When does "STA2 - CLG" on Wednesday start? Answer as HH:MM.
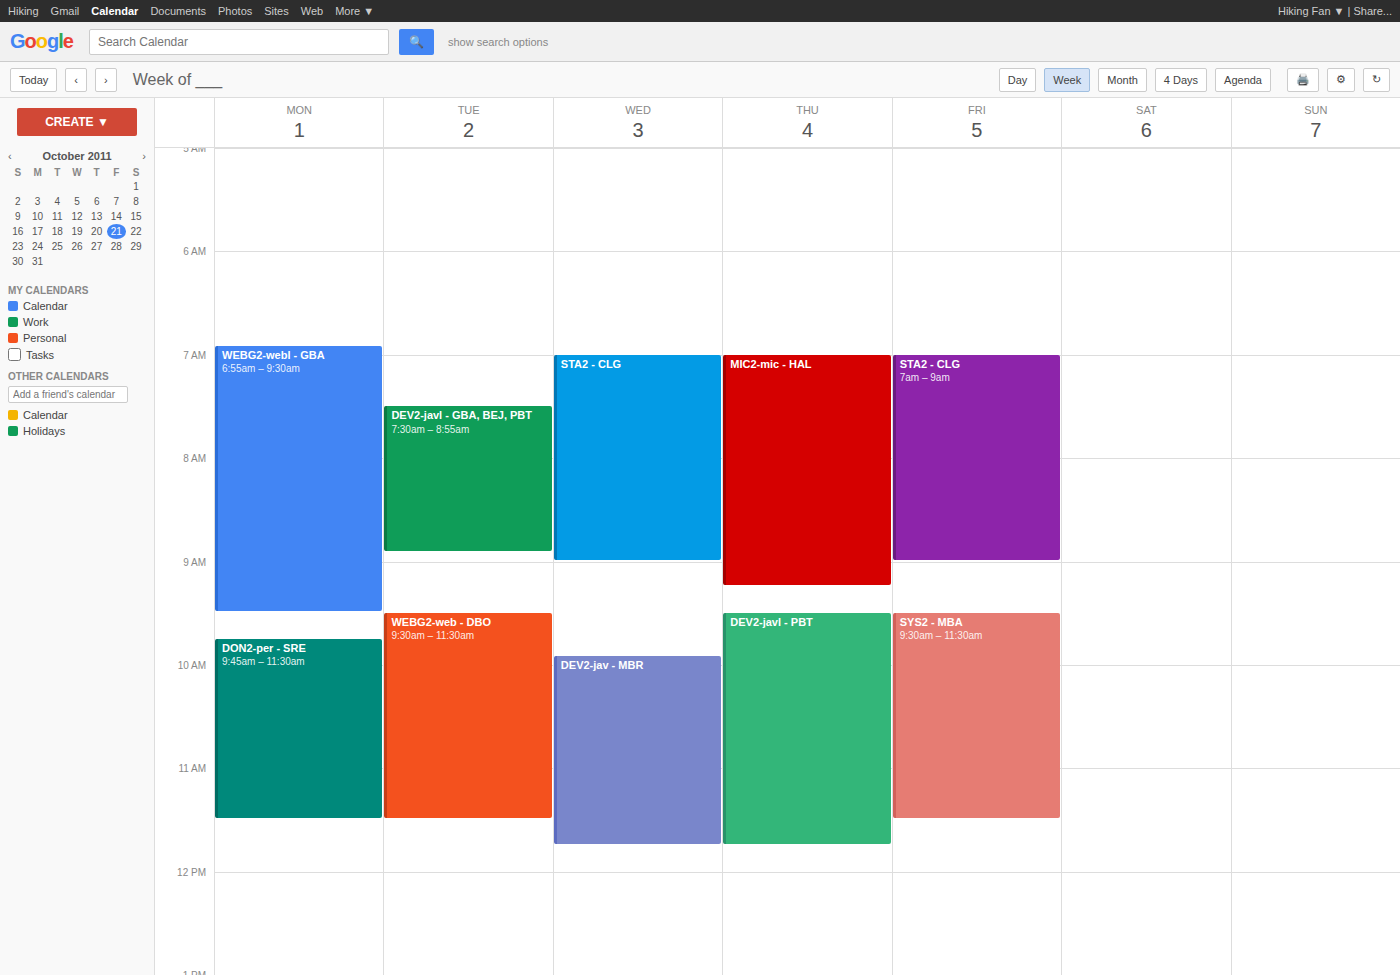
07:00